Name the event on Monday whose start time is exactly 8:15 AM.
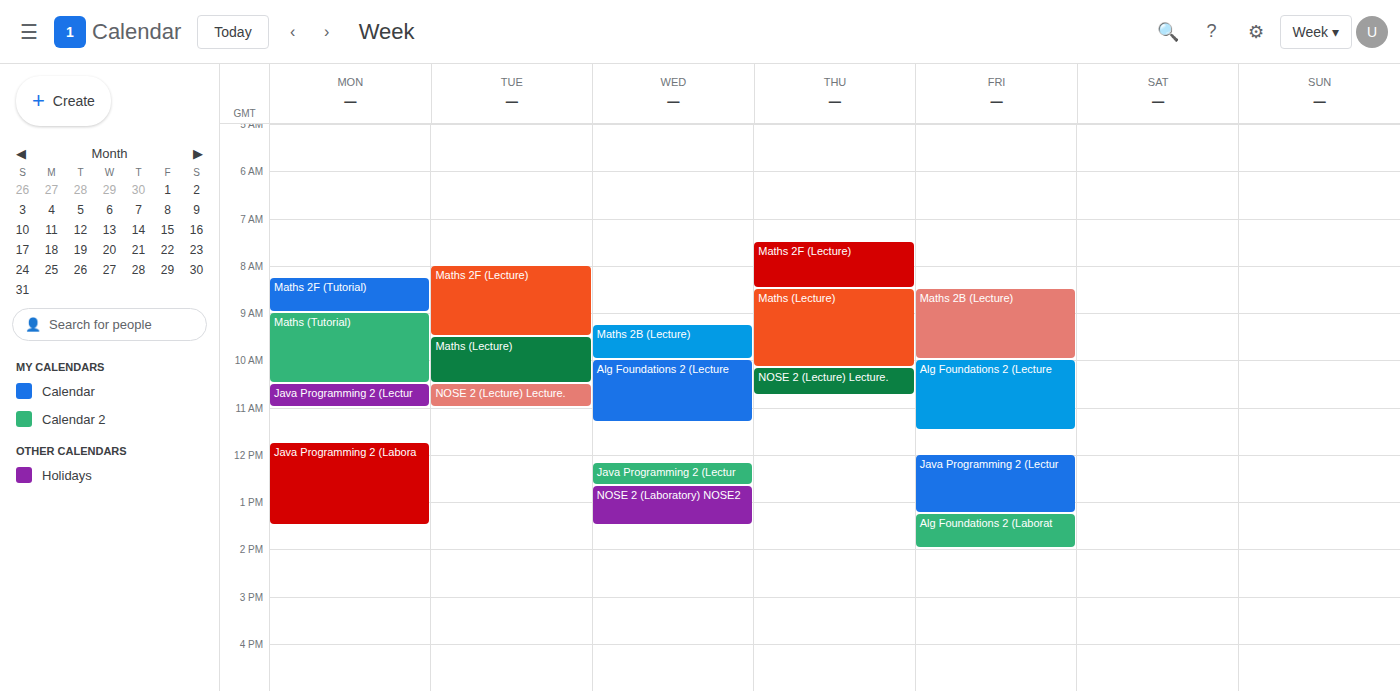
"Maths 2F (Tutorial)"